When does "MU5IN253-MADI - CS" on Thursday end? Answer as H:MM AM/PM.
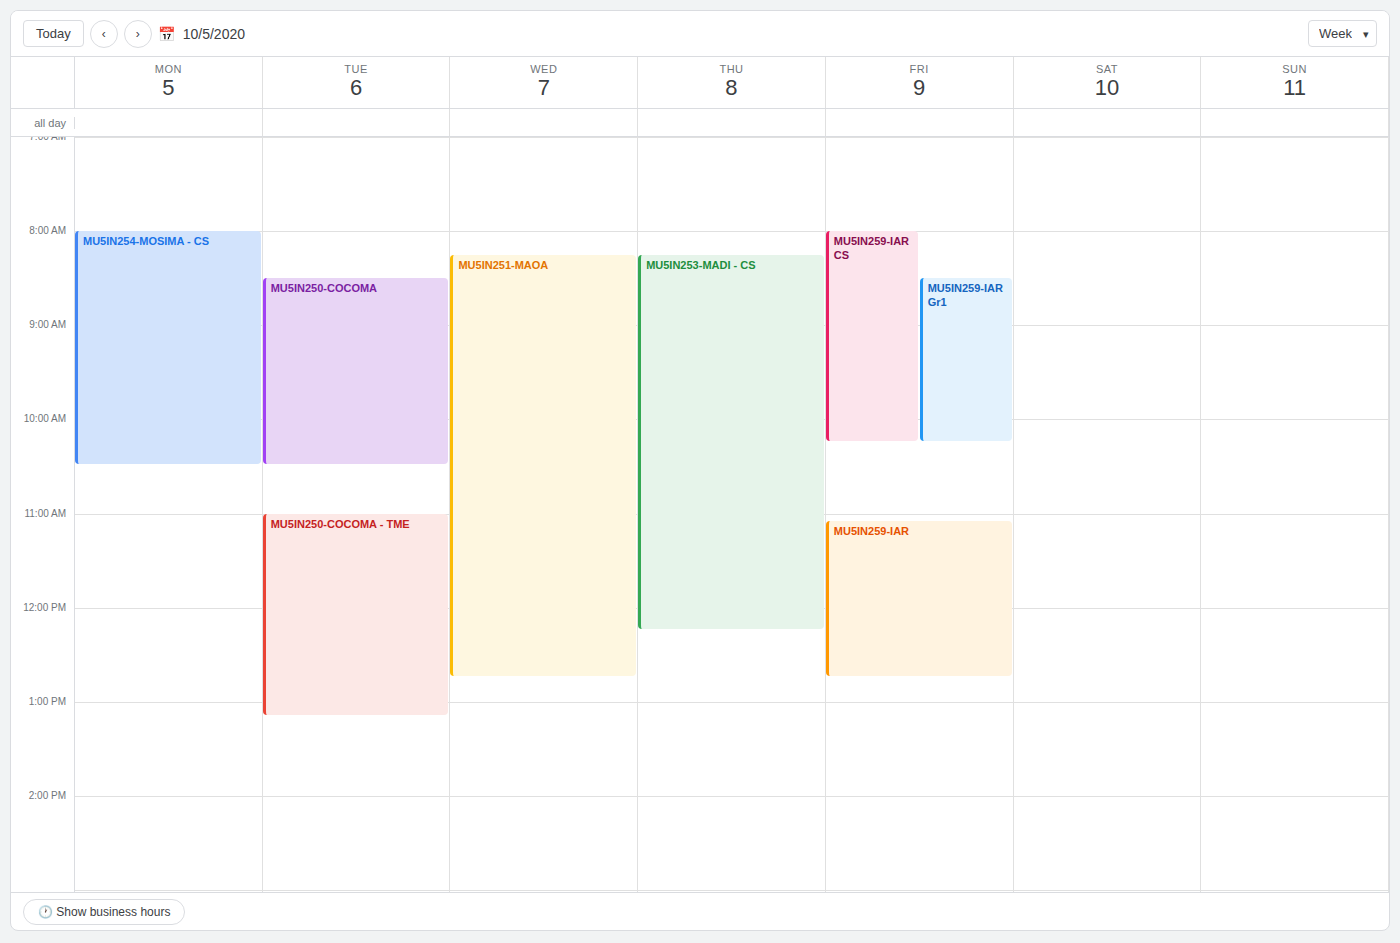
12:15 PM